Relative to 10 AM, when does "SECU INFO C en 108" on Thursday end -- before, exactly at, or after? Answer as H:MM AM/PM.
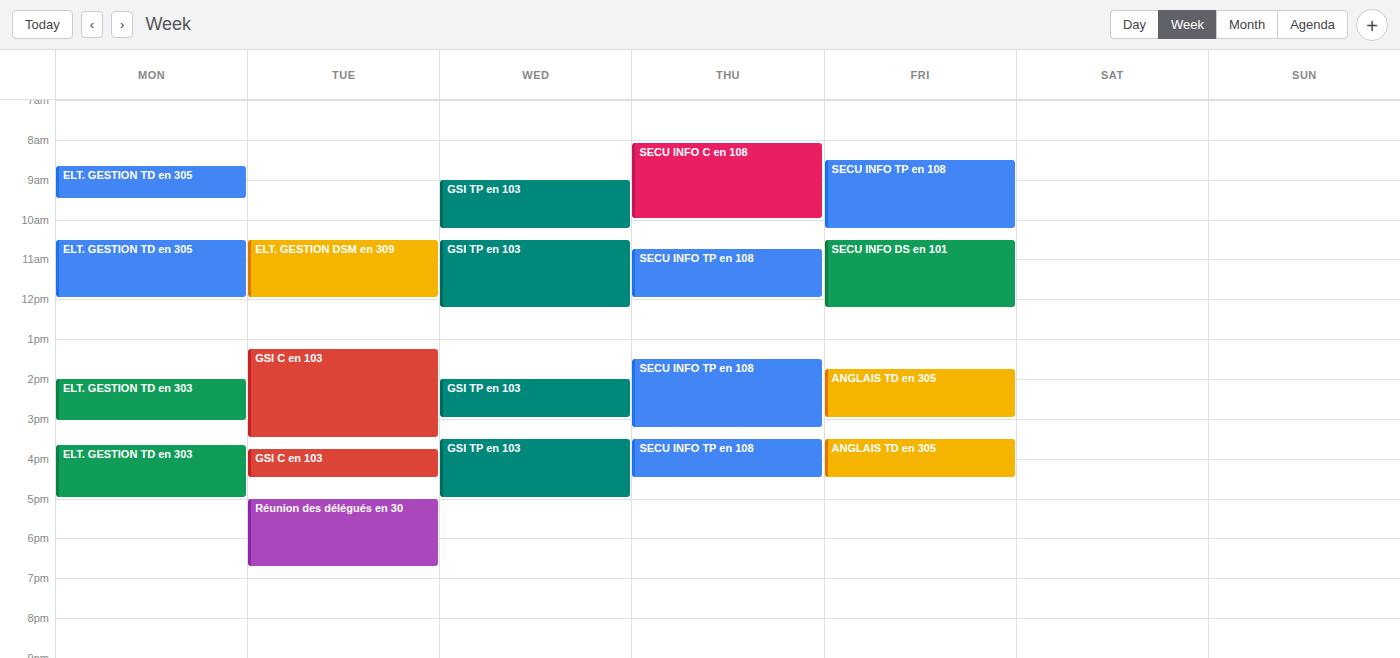
10:00 AM -- exactly at 10 AM, on the 10 AM line.